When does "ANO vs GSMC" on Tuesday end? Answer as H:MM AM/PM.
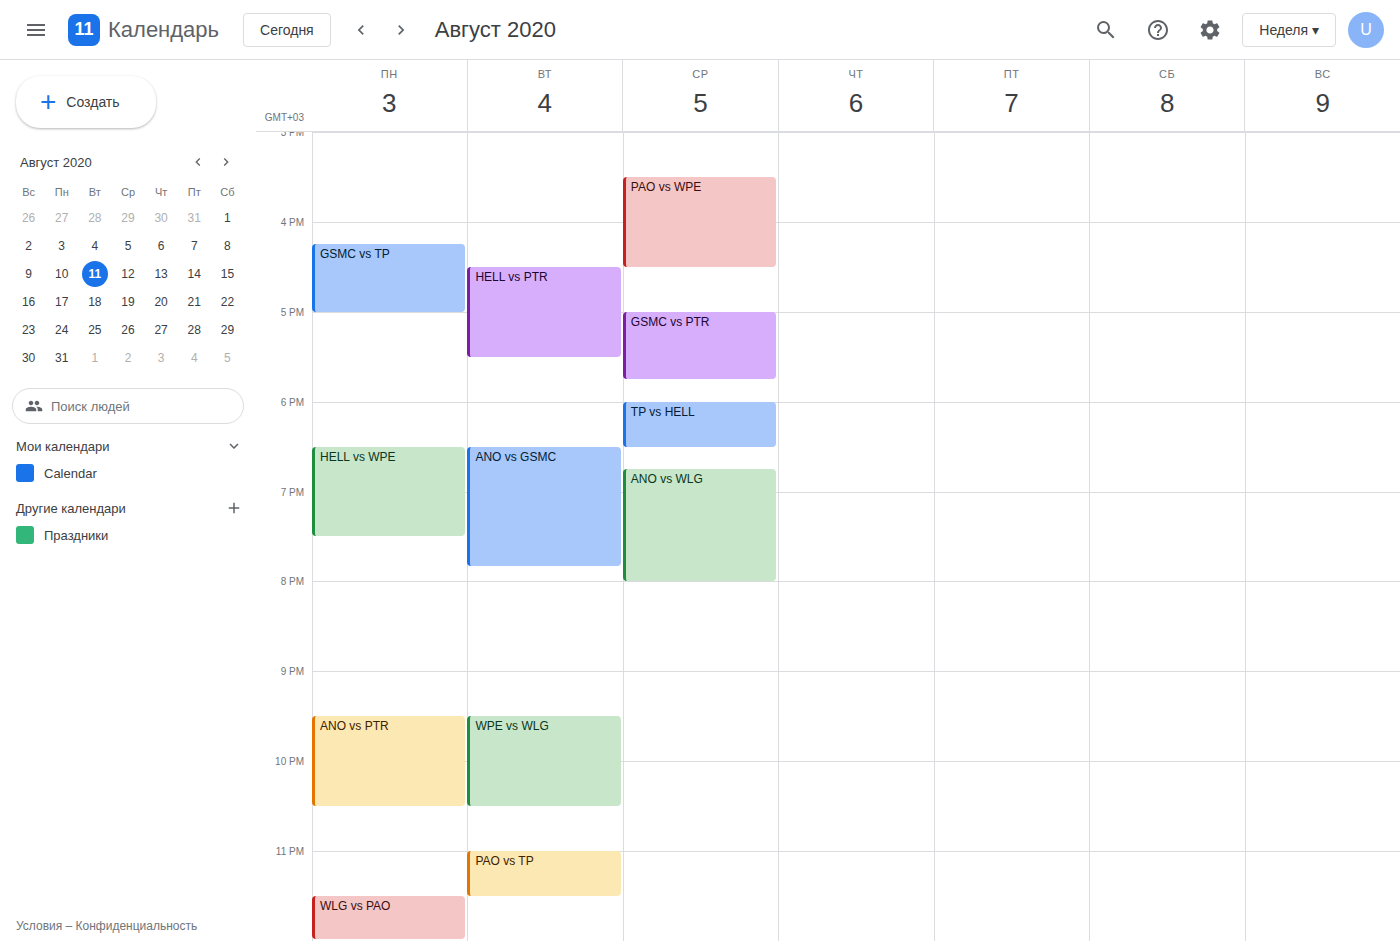
7:50 PM